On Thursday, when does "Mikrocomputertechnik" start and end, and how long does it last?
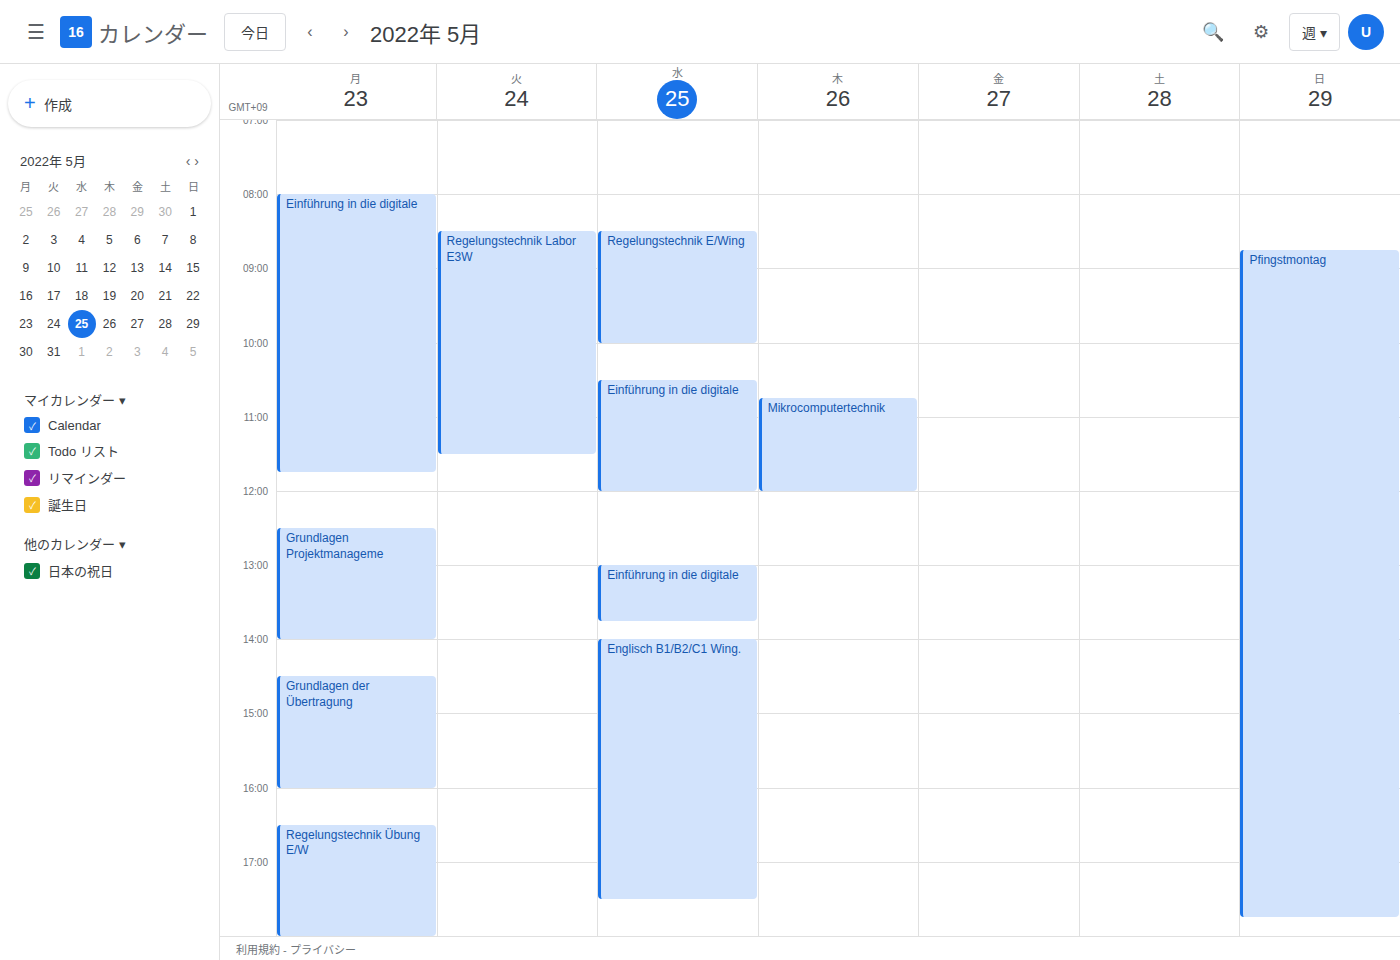
10:45 AM to 12:00 PM, 1 hour 15 minutes